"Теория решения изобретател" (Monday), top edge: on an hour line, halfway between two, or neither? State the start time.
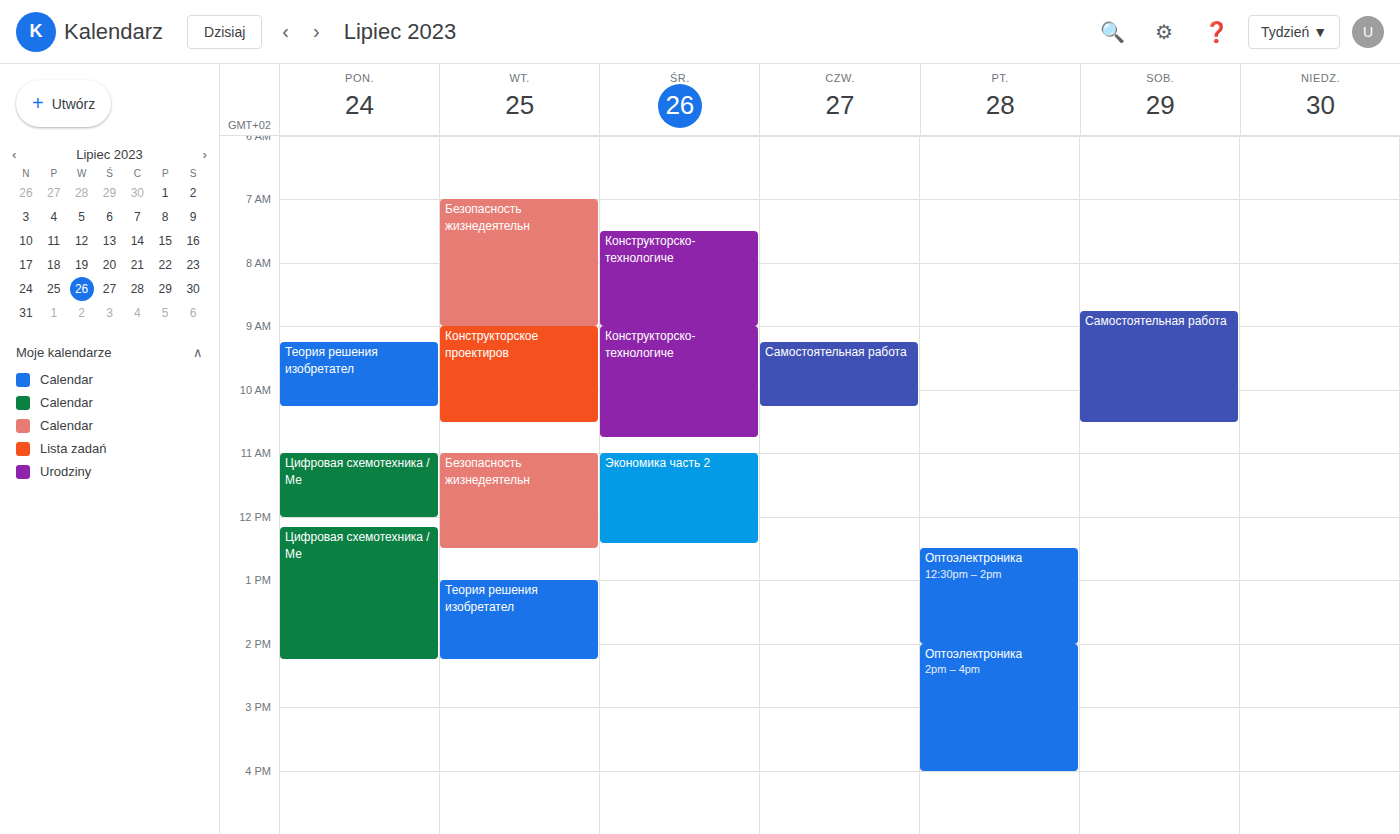
9:15 AM -- neither: a quarter of the way from the 9 AM line to the 10 AM line.